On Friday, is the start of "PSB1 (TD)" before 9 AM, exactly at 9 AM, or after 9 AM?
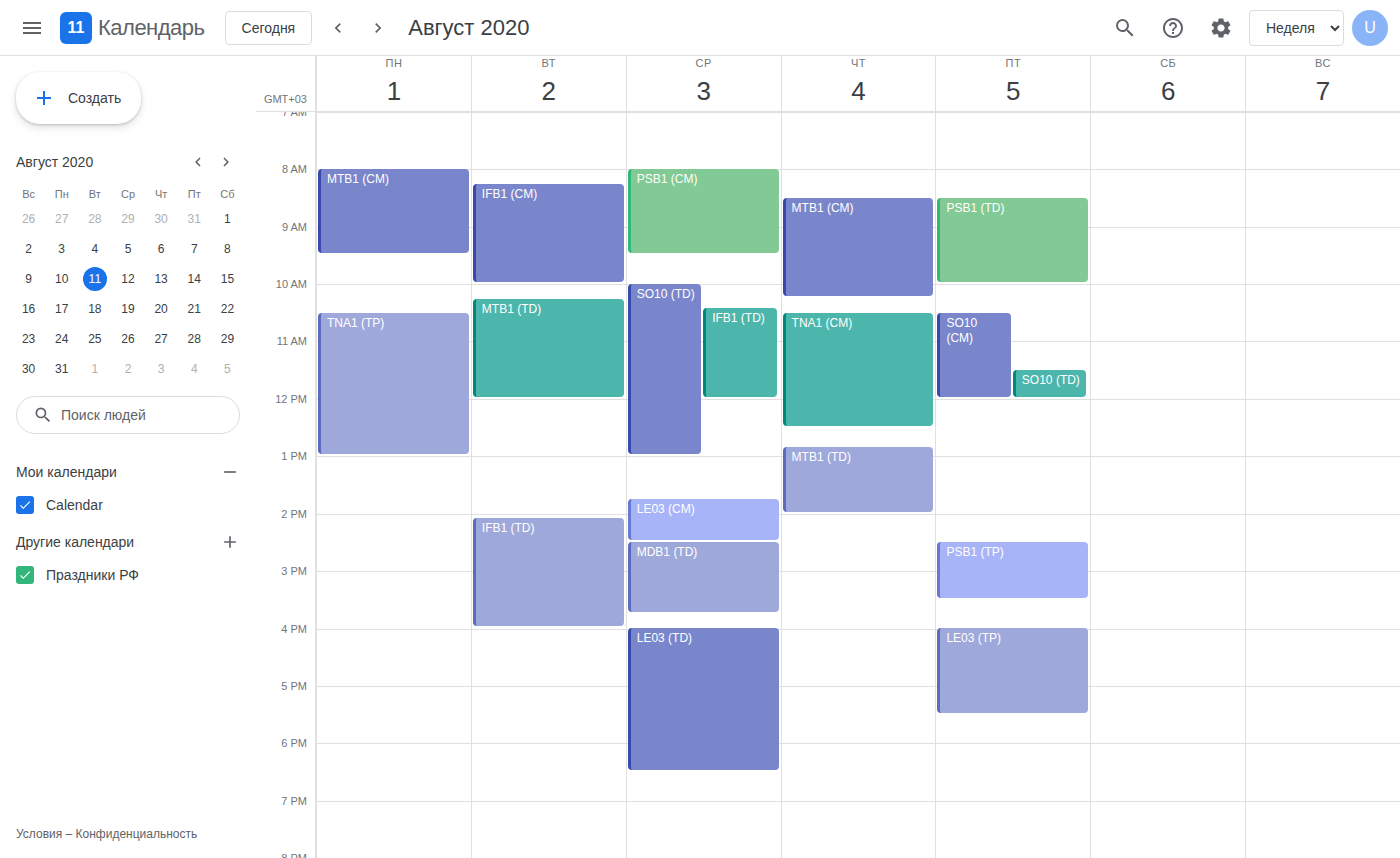
8:30 AM -- before 9 AM, 30 minutes above the 9 AM line.